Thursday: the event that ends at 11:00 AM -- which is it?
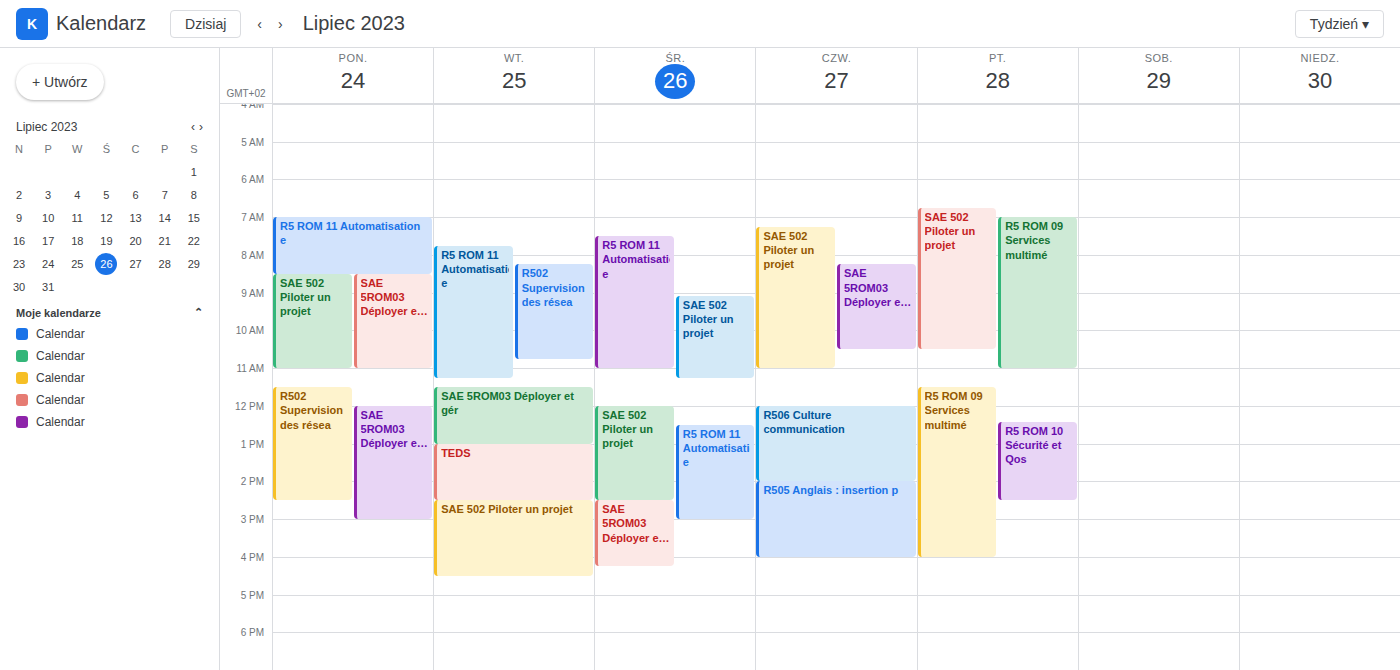
"SAE 502 Piloter un projet"